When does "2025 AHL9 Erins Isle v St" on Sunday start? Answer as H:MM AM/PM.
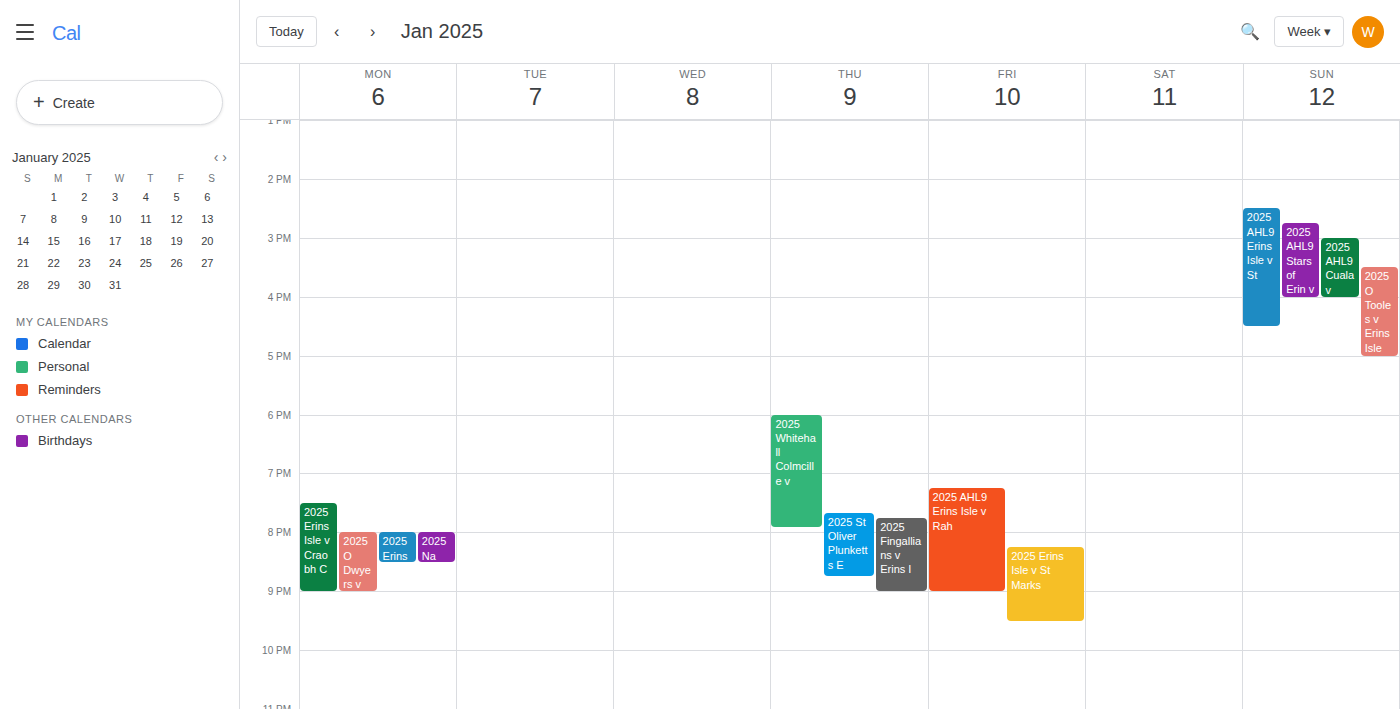
2:30 PM